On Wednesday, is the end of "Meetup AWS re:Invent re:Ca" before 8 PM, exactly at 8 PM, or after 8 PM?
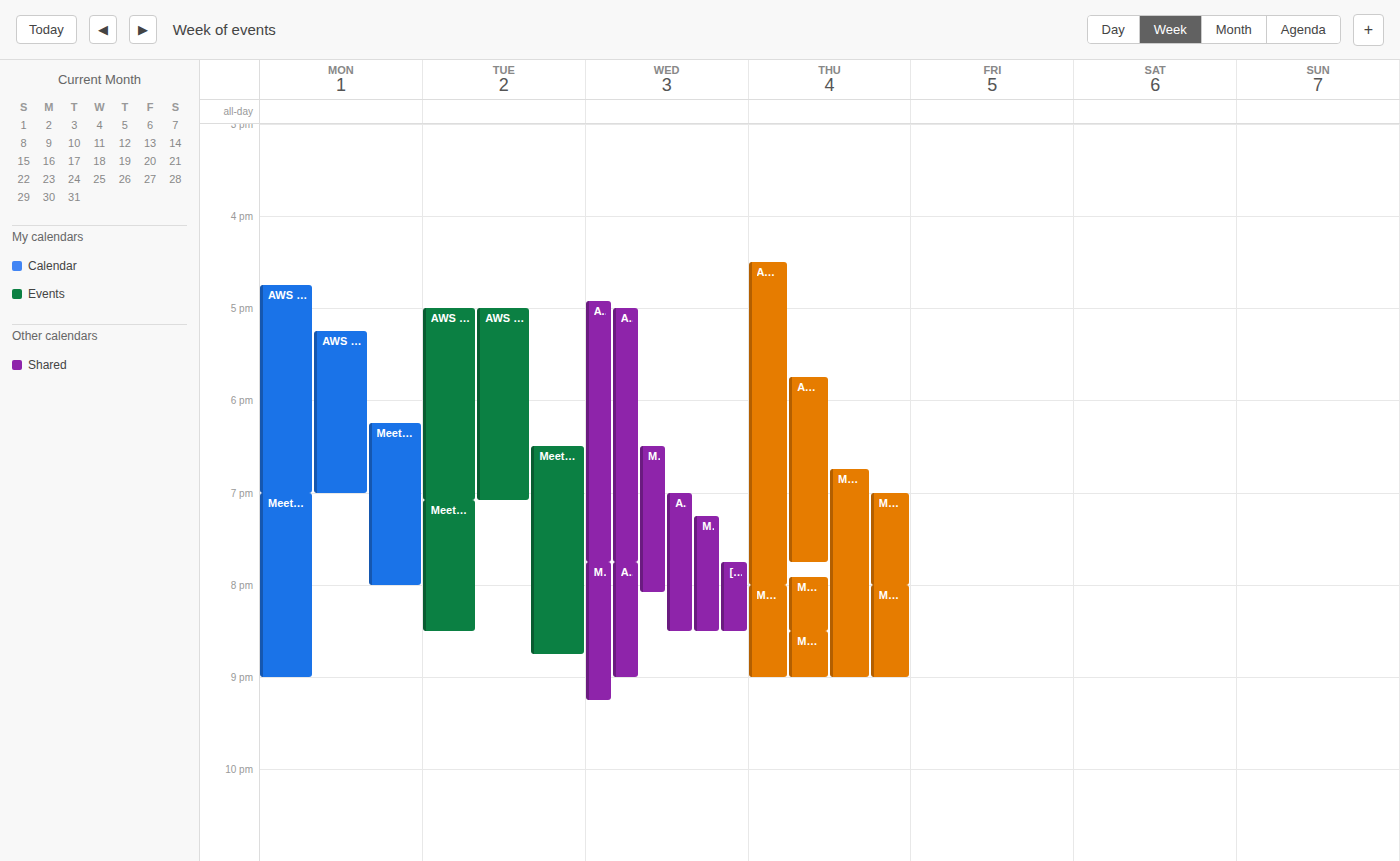
8:05 PM -- after 8 PM, 5 minutes below the 8 PM line.